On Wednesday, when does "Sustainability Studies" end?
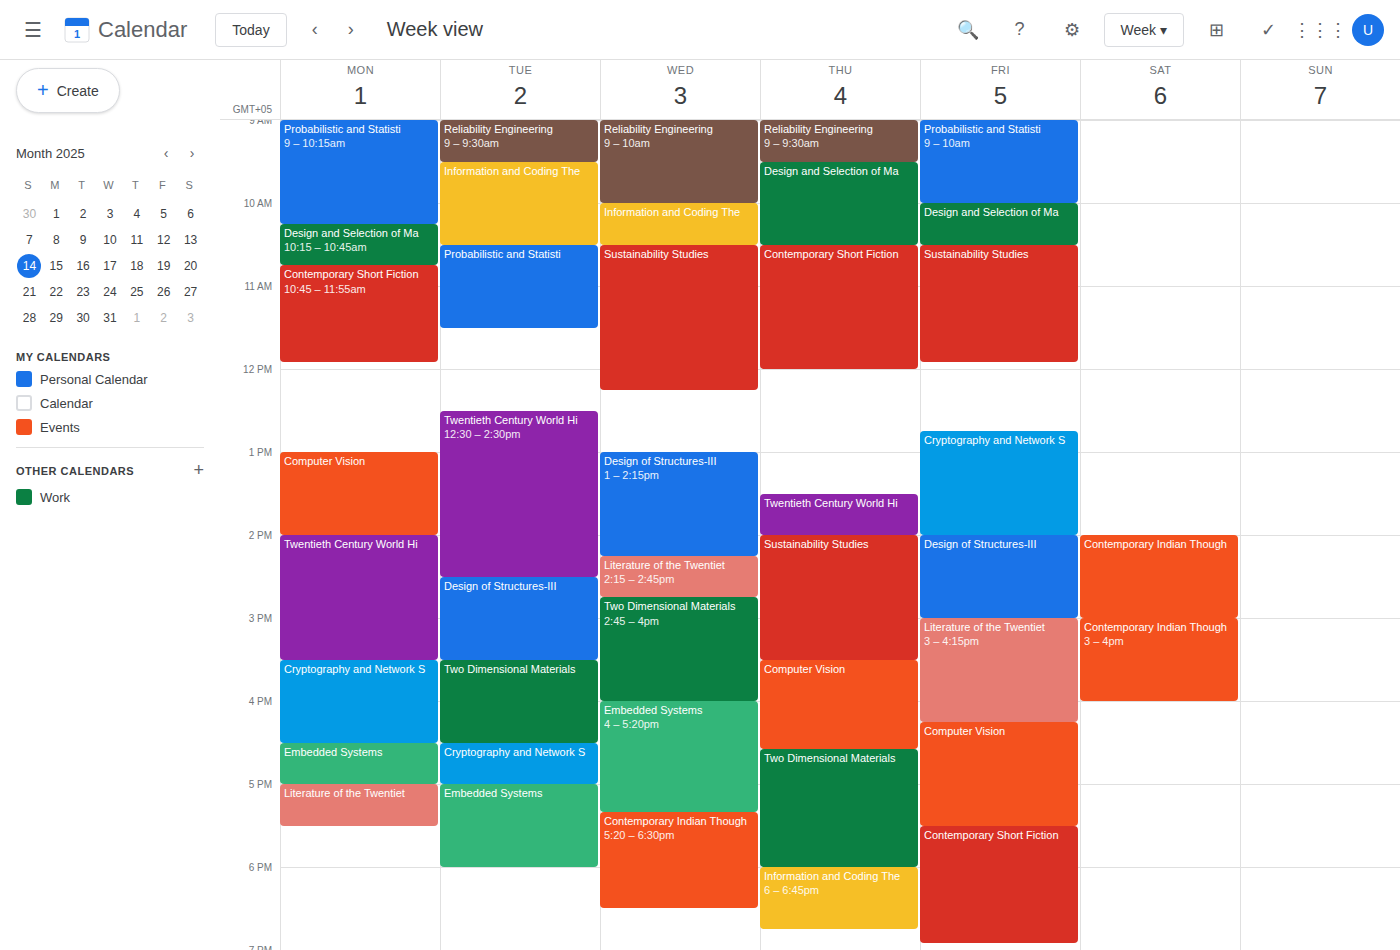
12:15 PM